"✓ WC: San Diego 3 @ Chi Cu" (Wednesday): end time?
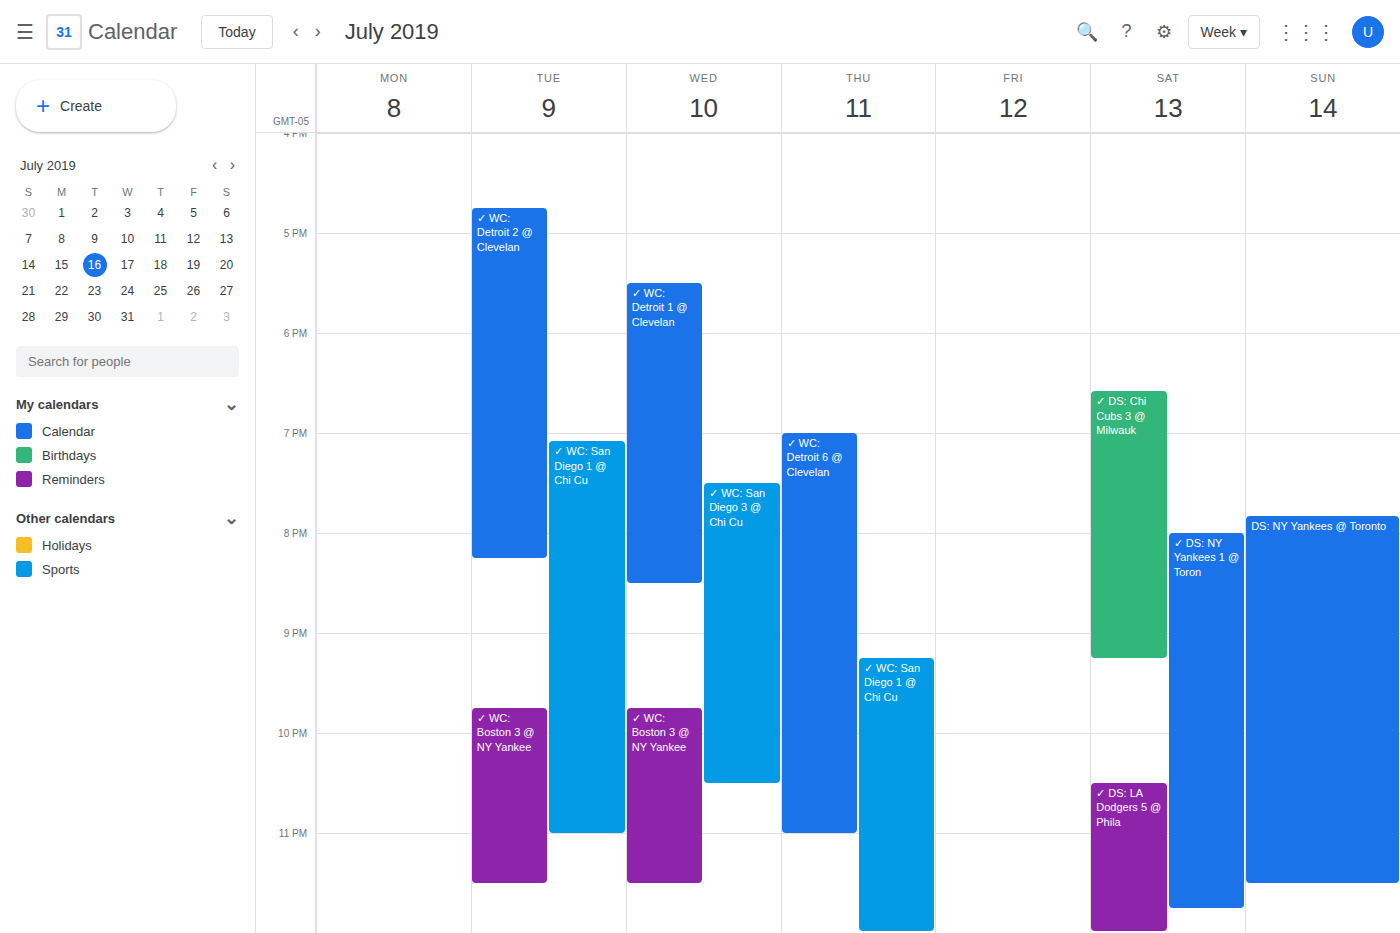
10:30 PM